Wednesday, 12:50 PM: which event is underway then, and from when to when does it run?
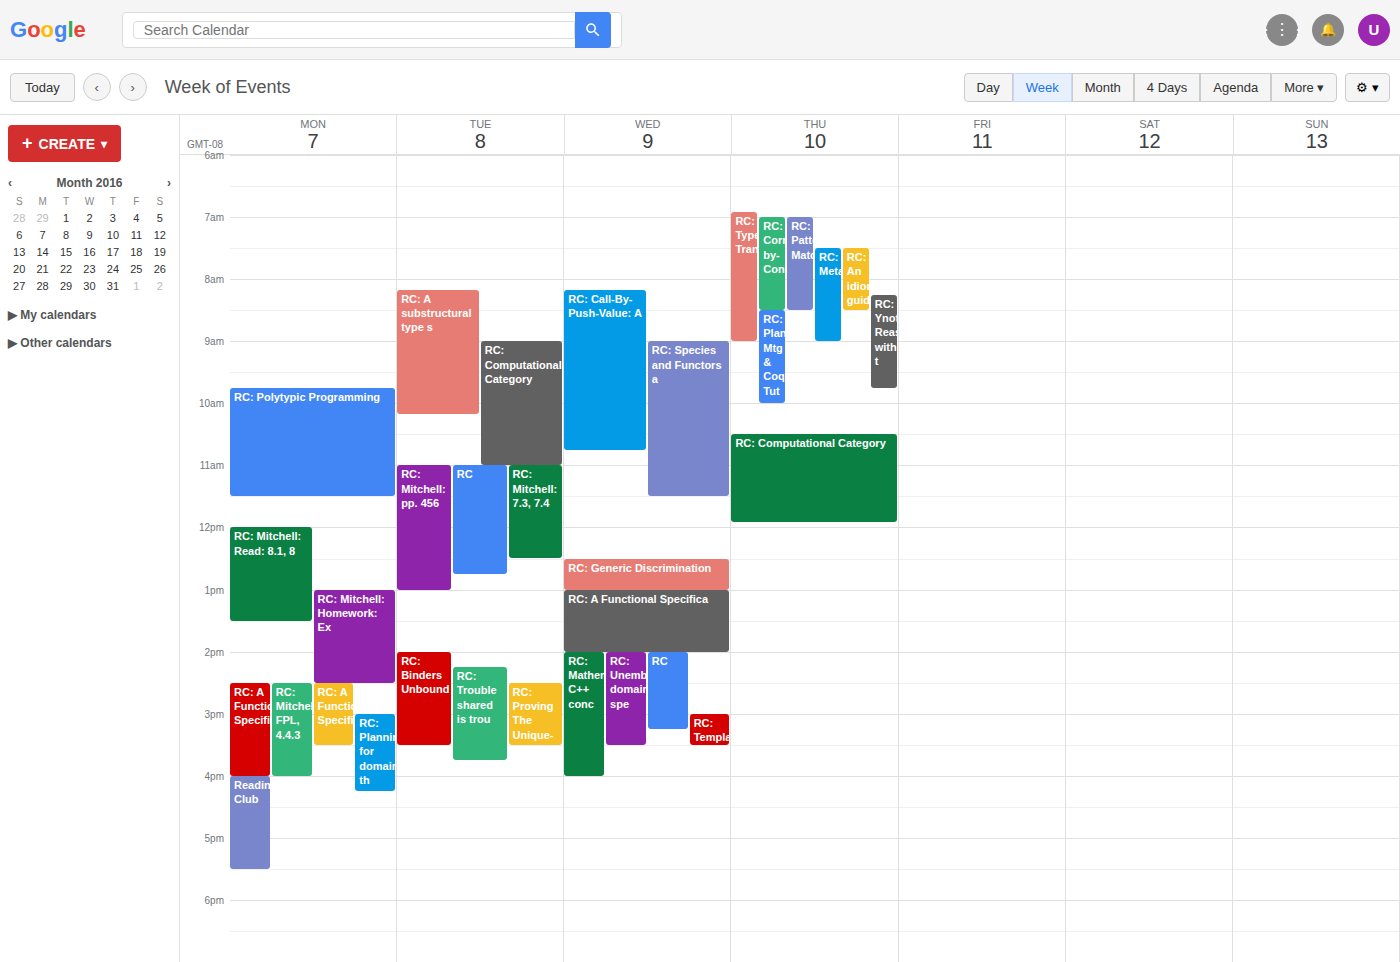
"RC: Generic Discrimination", 12:30 PM to 1:00 PM